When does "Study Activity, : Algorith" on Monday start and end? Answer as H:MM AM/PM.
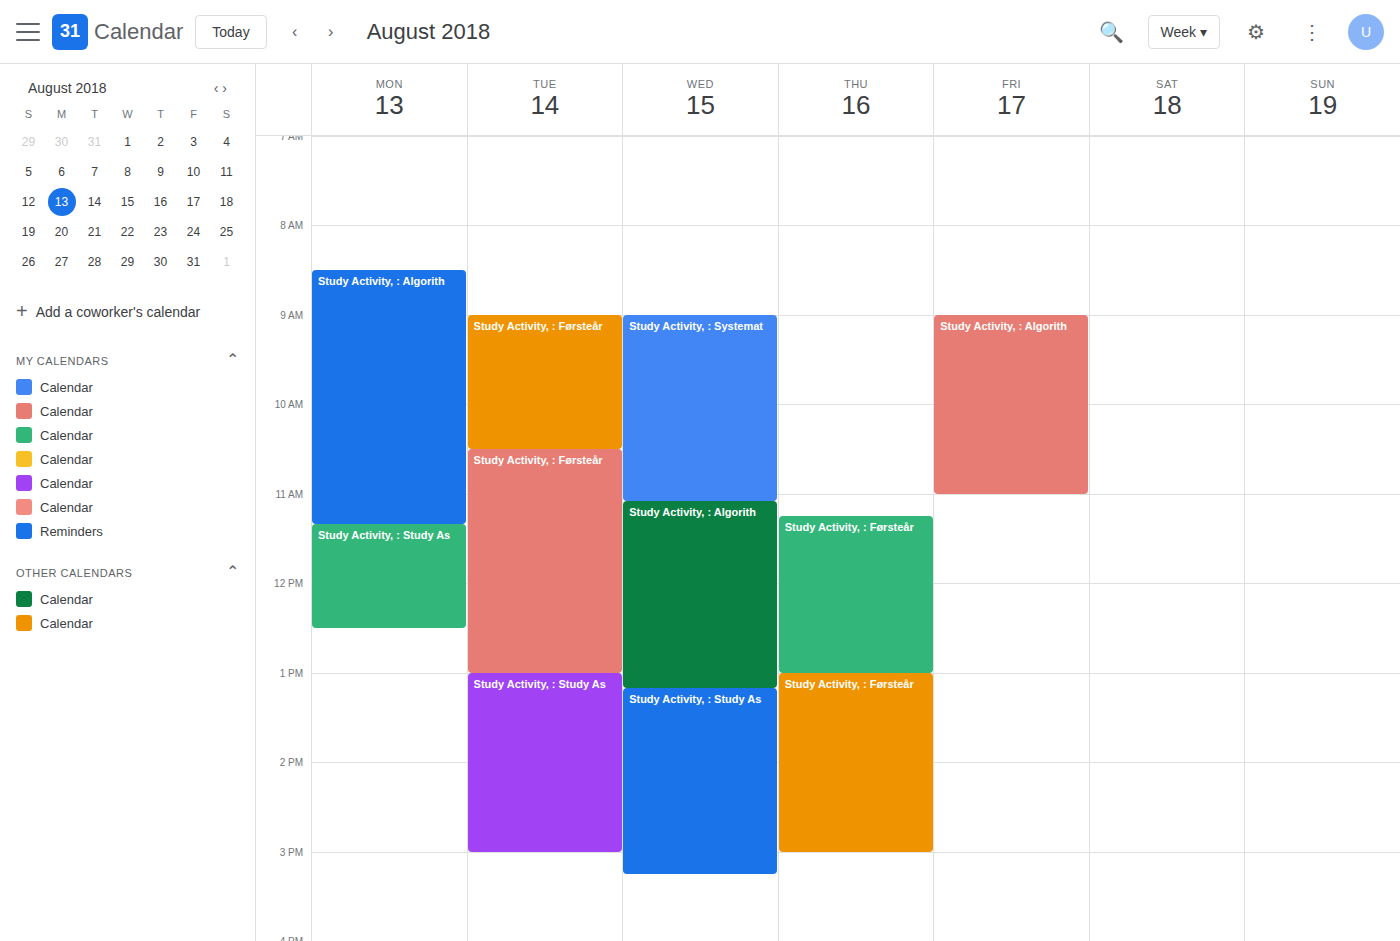
8:30 AM to 11:20 AM